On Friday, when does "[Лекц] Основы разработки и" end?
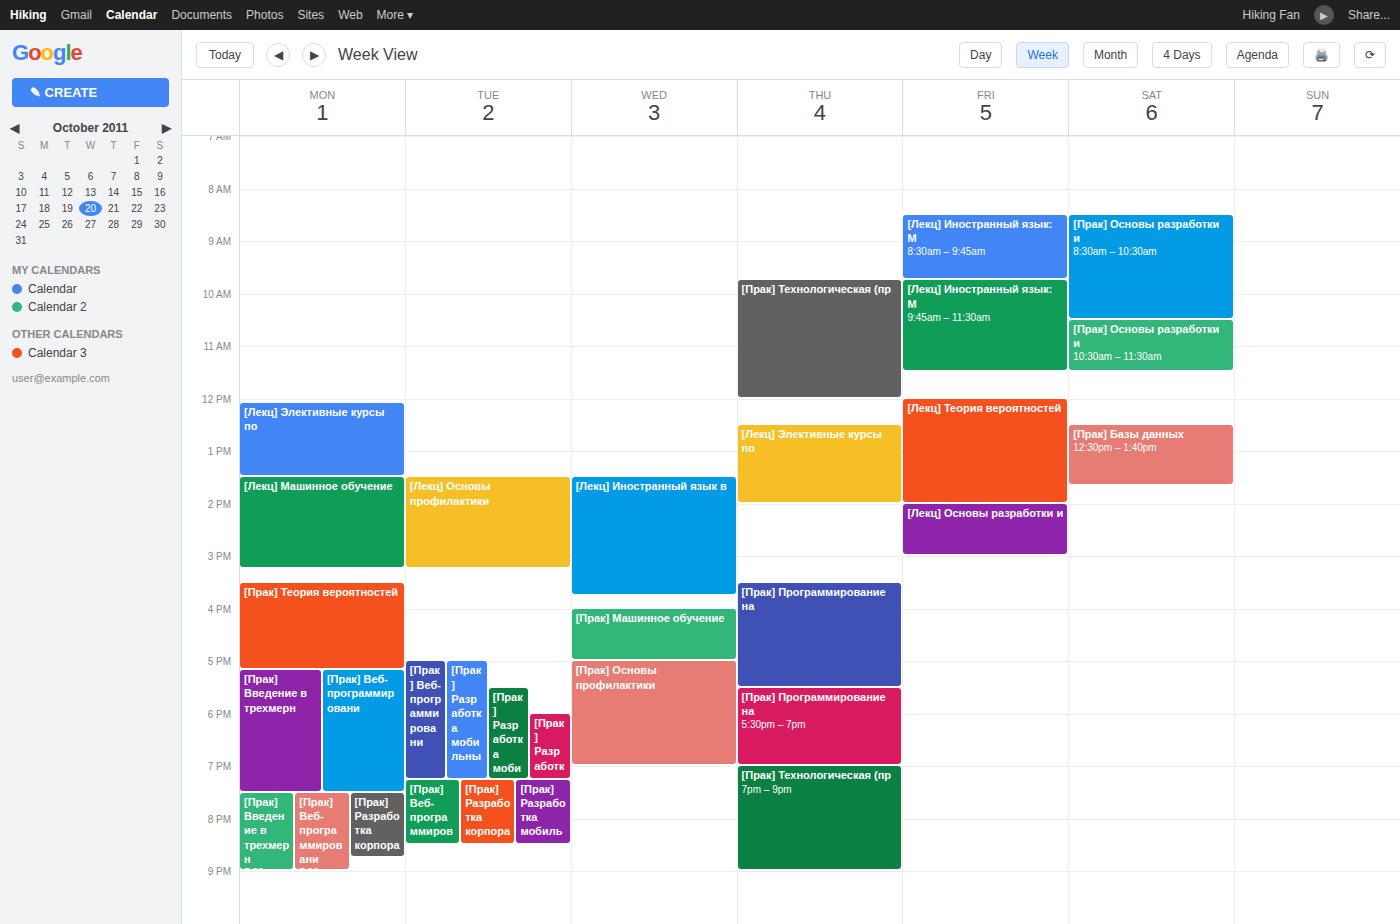
3:00 PM